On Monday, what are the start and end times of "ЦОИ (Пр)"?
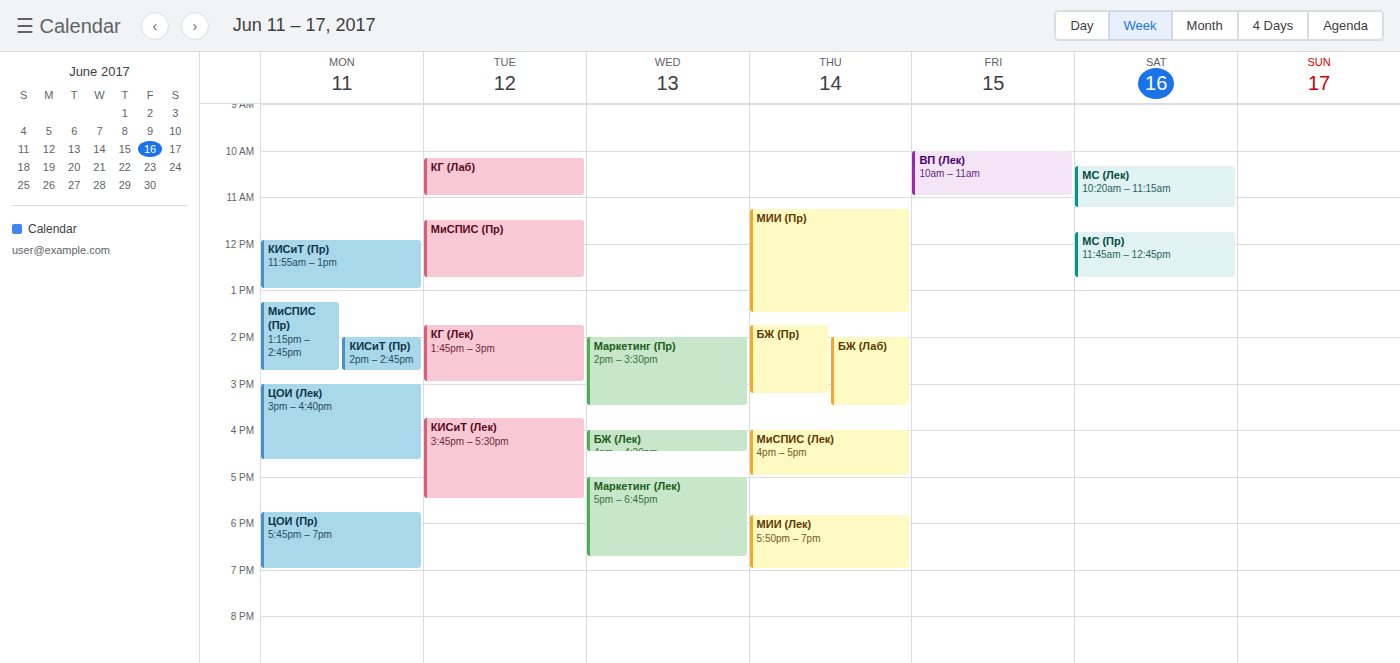
5:45 PM to 7:00 PM